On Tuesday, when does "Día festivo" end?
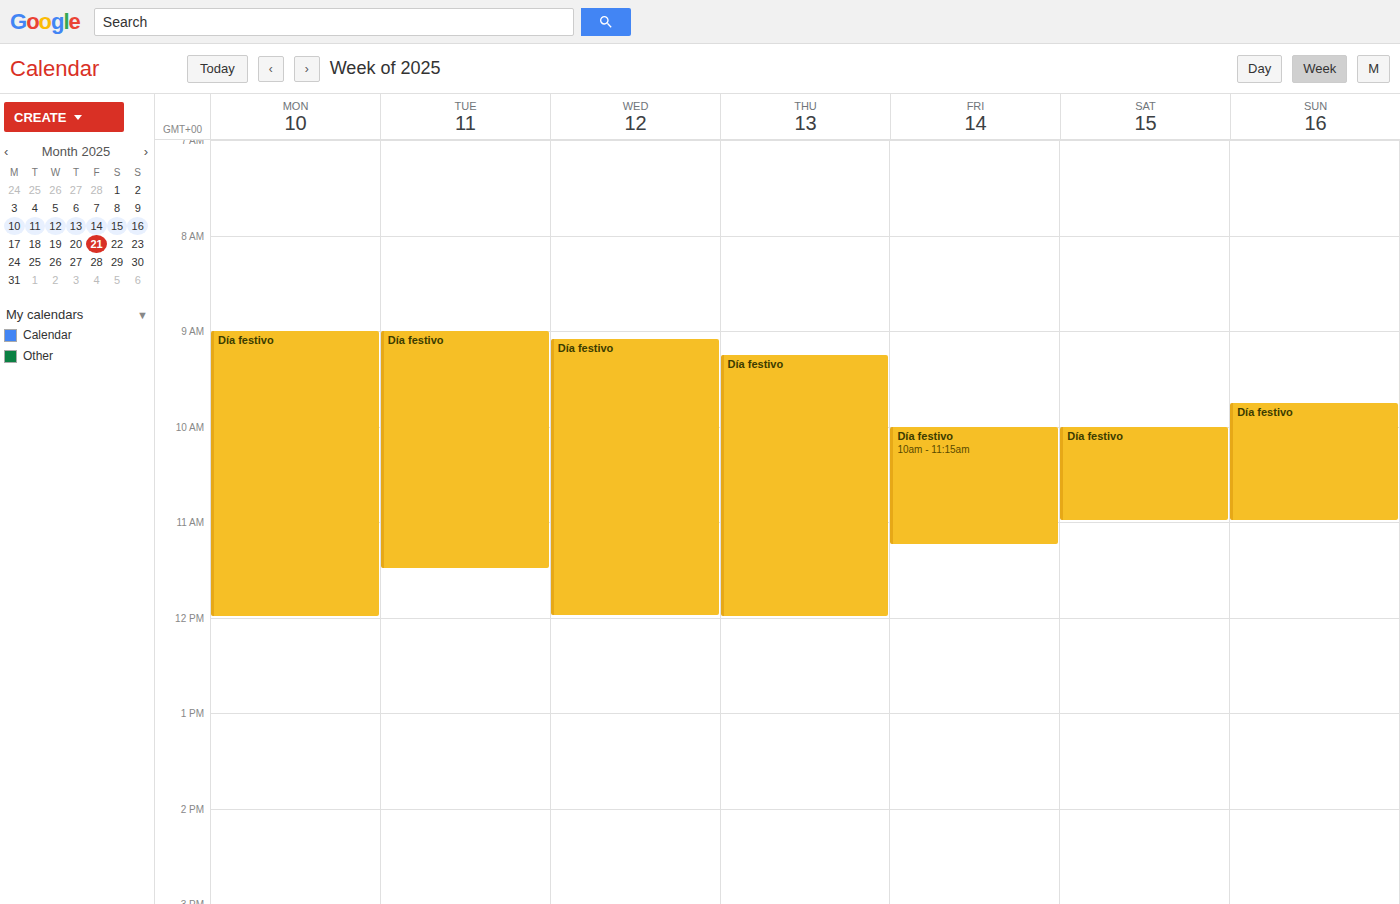
11:30